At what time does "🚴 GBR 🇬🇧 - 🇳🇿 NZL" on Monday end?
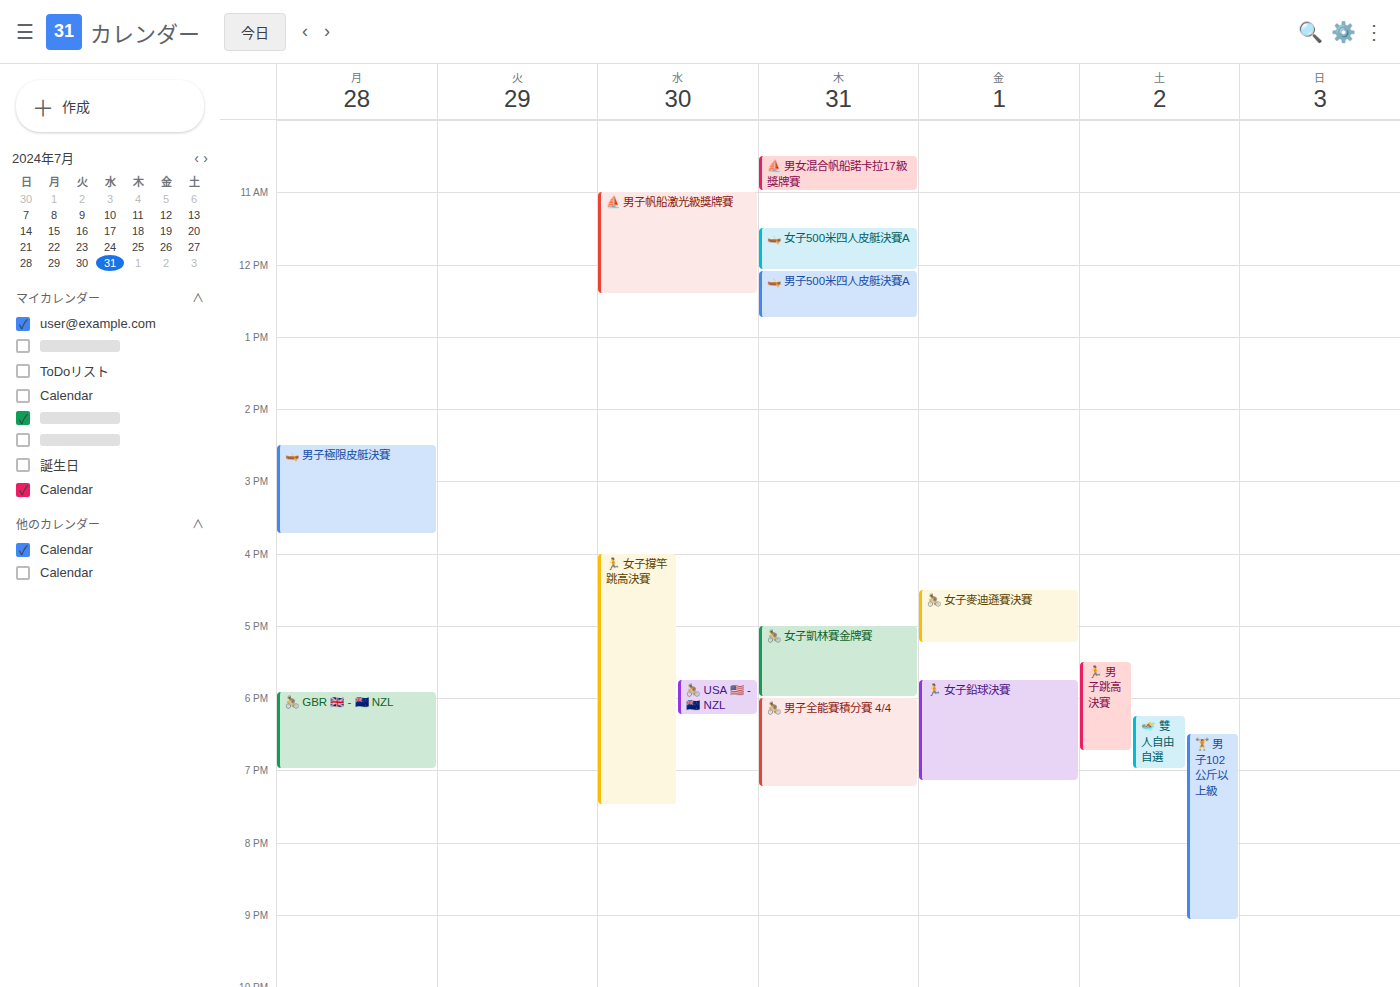
7:00 PM